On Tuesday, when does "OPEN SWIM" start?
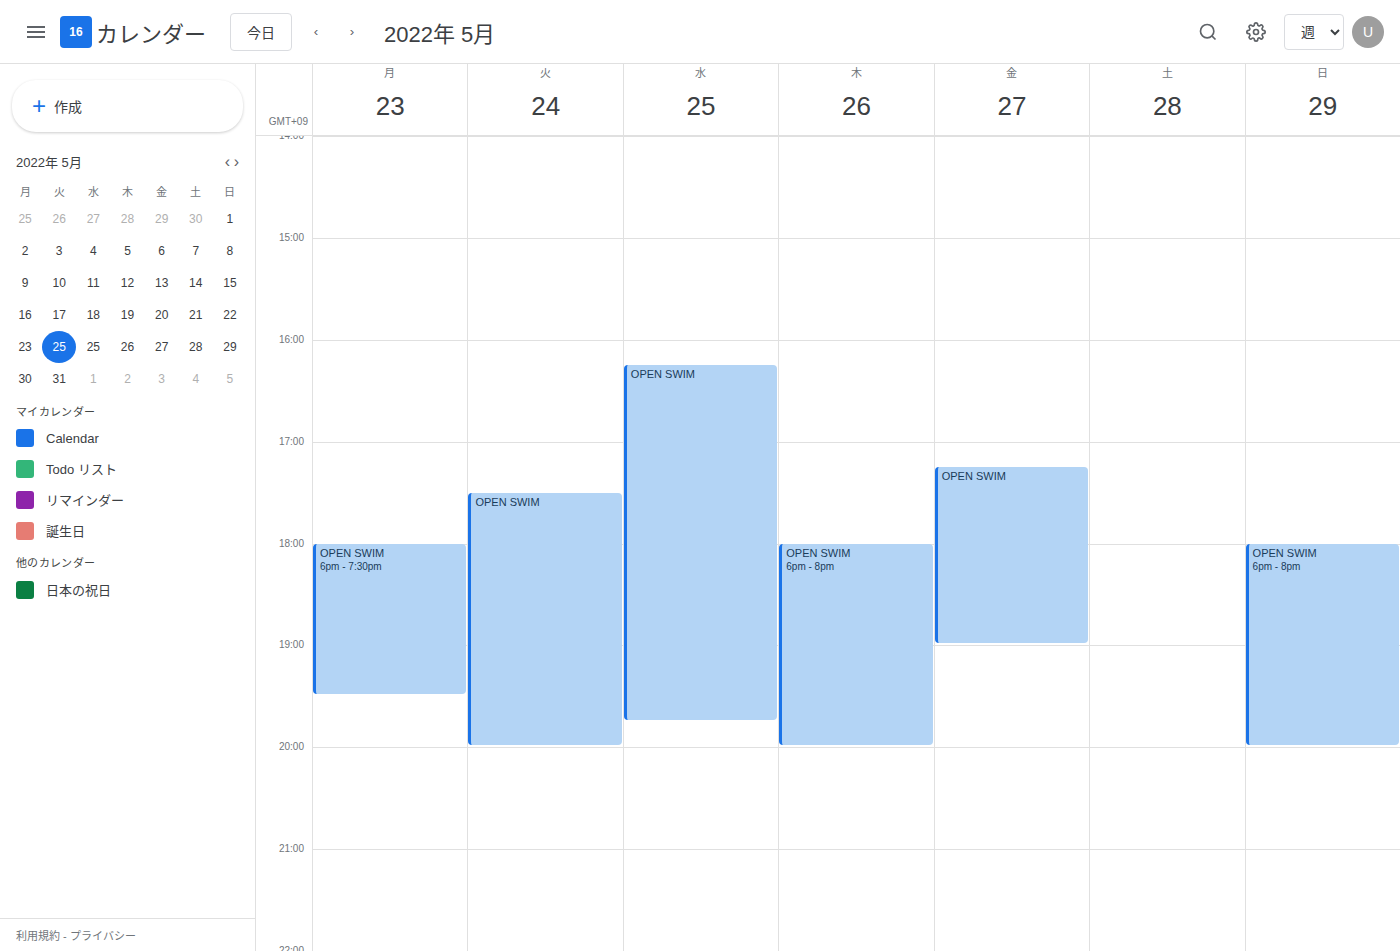
17:30